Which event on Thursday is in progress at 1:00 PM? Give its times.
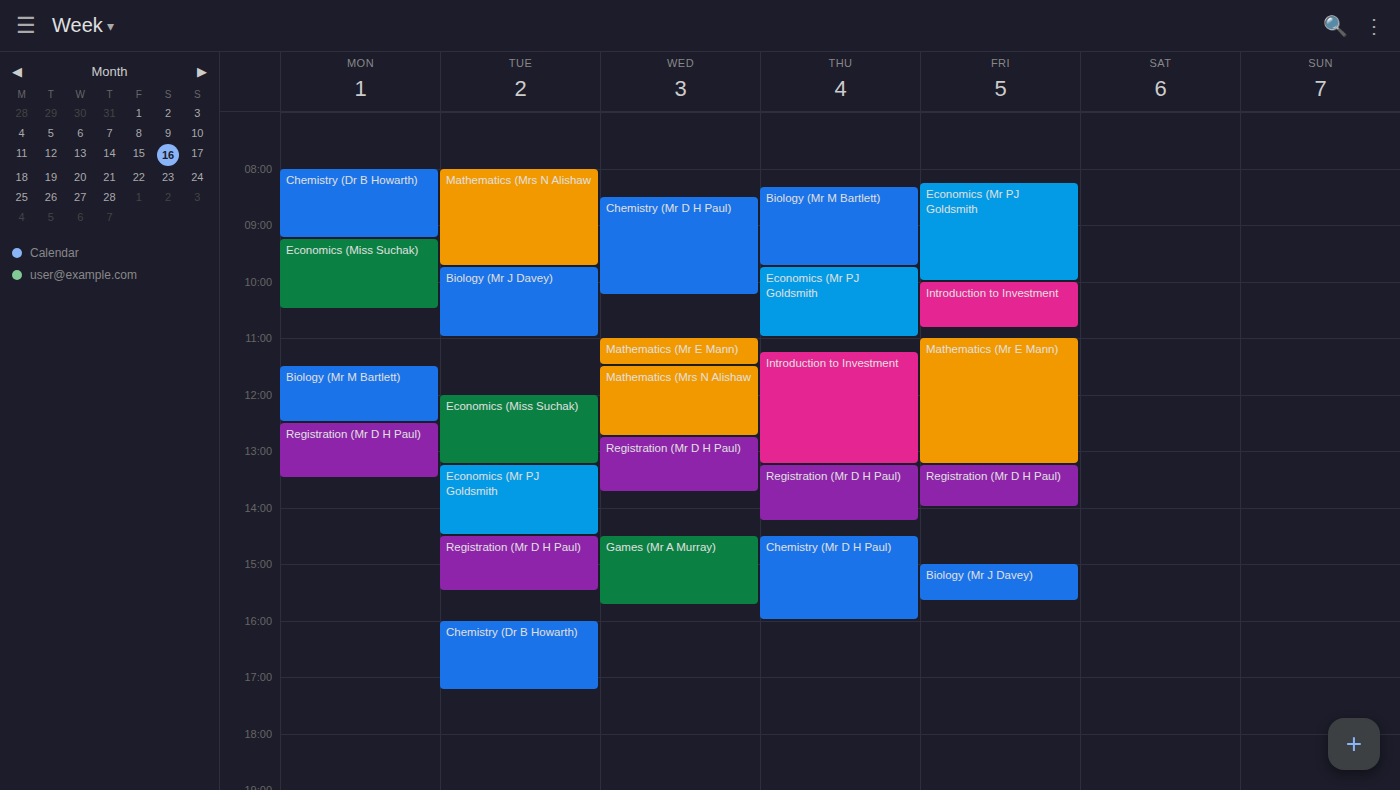
"Introduction to Investment", 11:15 AM to 1:15 PM